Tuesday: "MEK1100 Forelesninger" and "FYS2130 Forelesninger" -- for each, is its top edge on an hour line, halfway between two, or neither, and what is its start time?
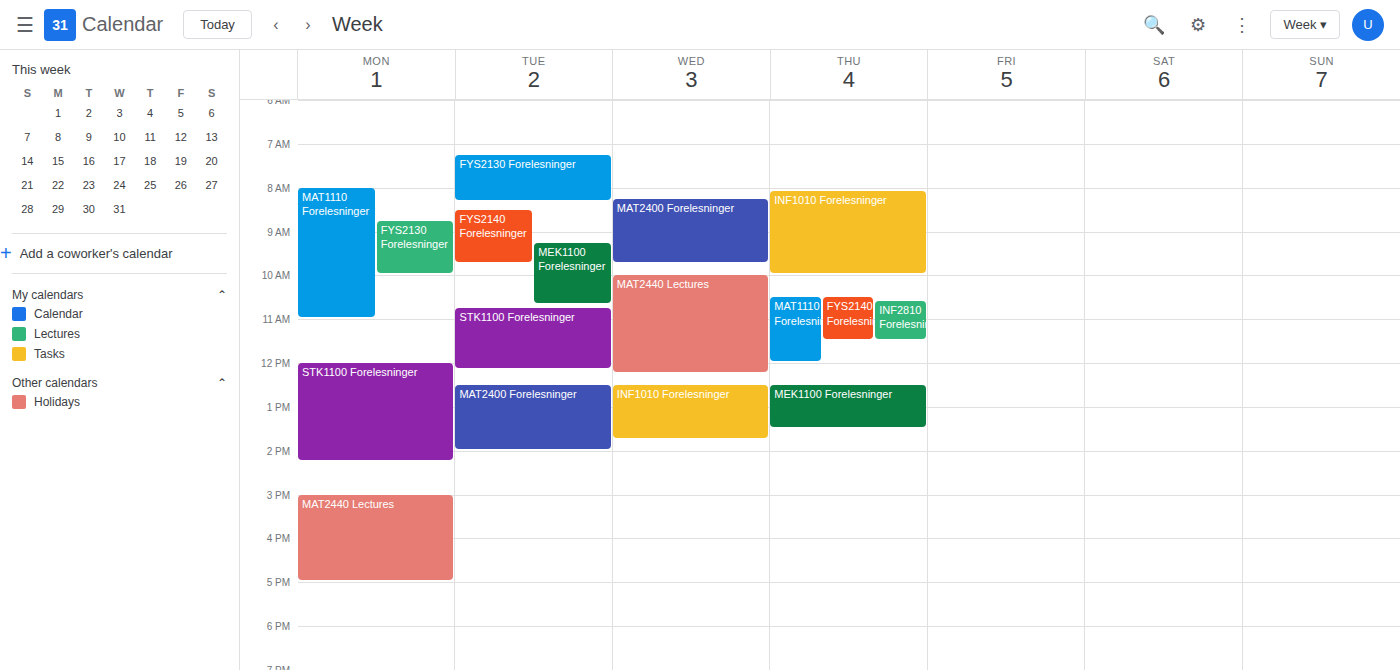
"MEK1100 Forelesninger": 9:15 AM, neither: a quarter of the way from the 9 AM line to the 10 AM line. "FYS2130 Forelesninger": 7:15 AM, neither: a quarter of the way from the 7 AM line to the 8 AM line.